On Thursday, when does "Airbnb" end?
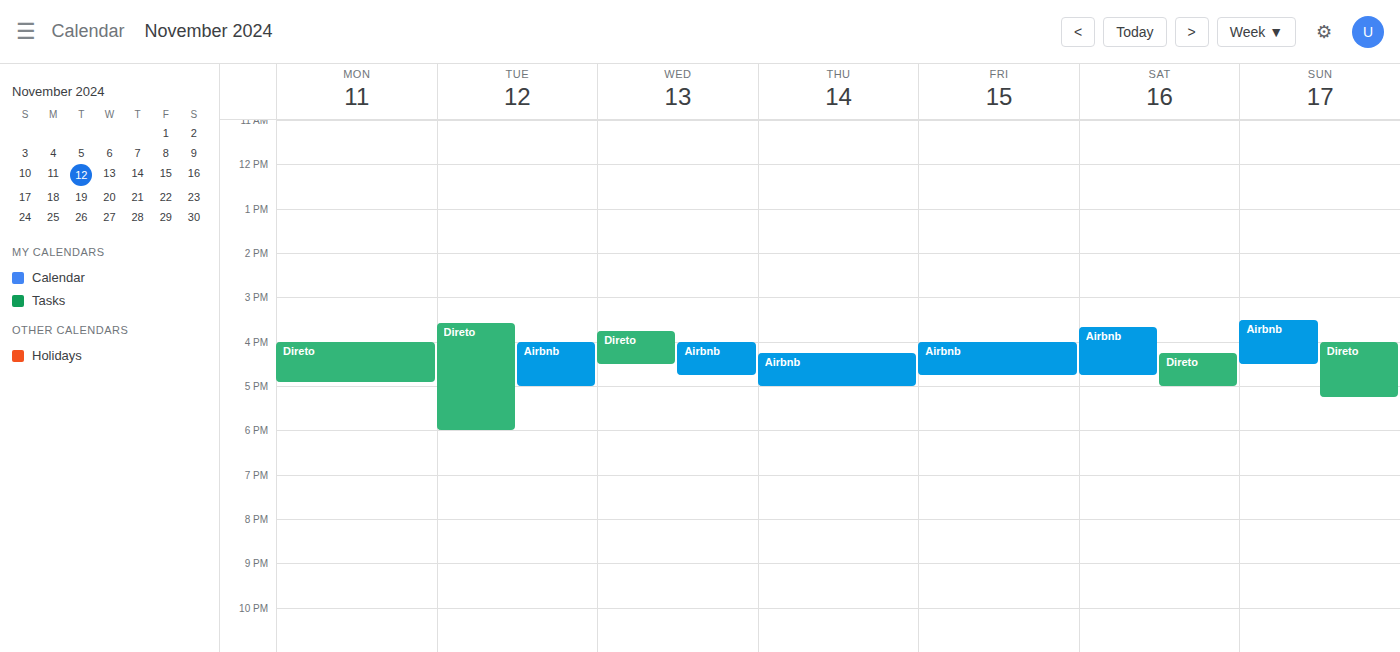
5:00 PM